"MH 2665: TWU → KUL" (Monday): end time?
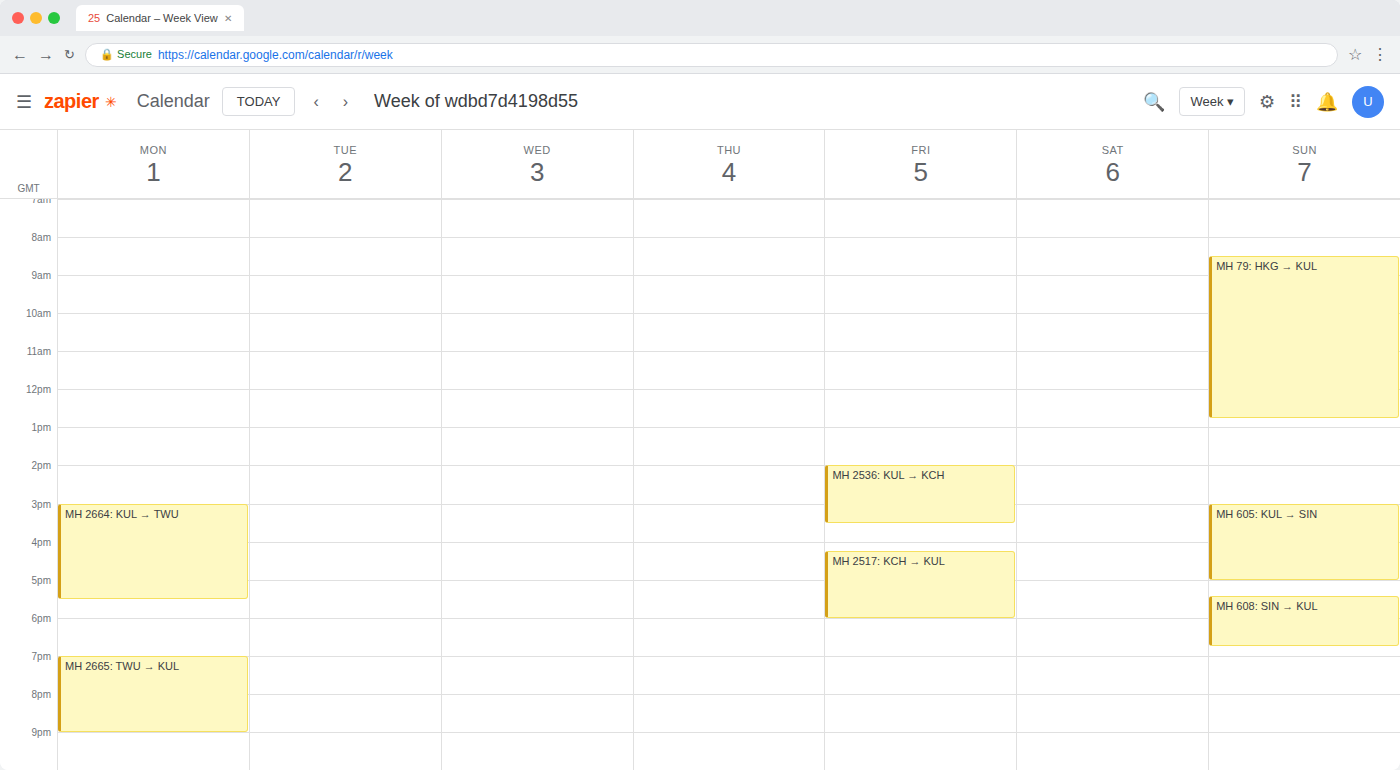
21:00